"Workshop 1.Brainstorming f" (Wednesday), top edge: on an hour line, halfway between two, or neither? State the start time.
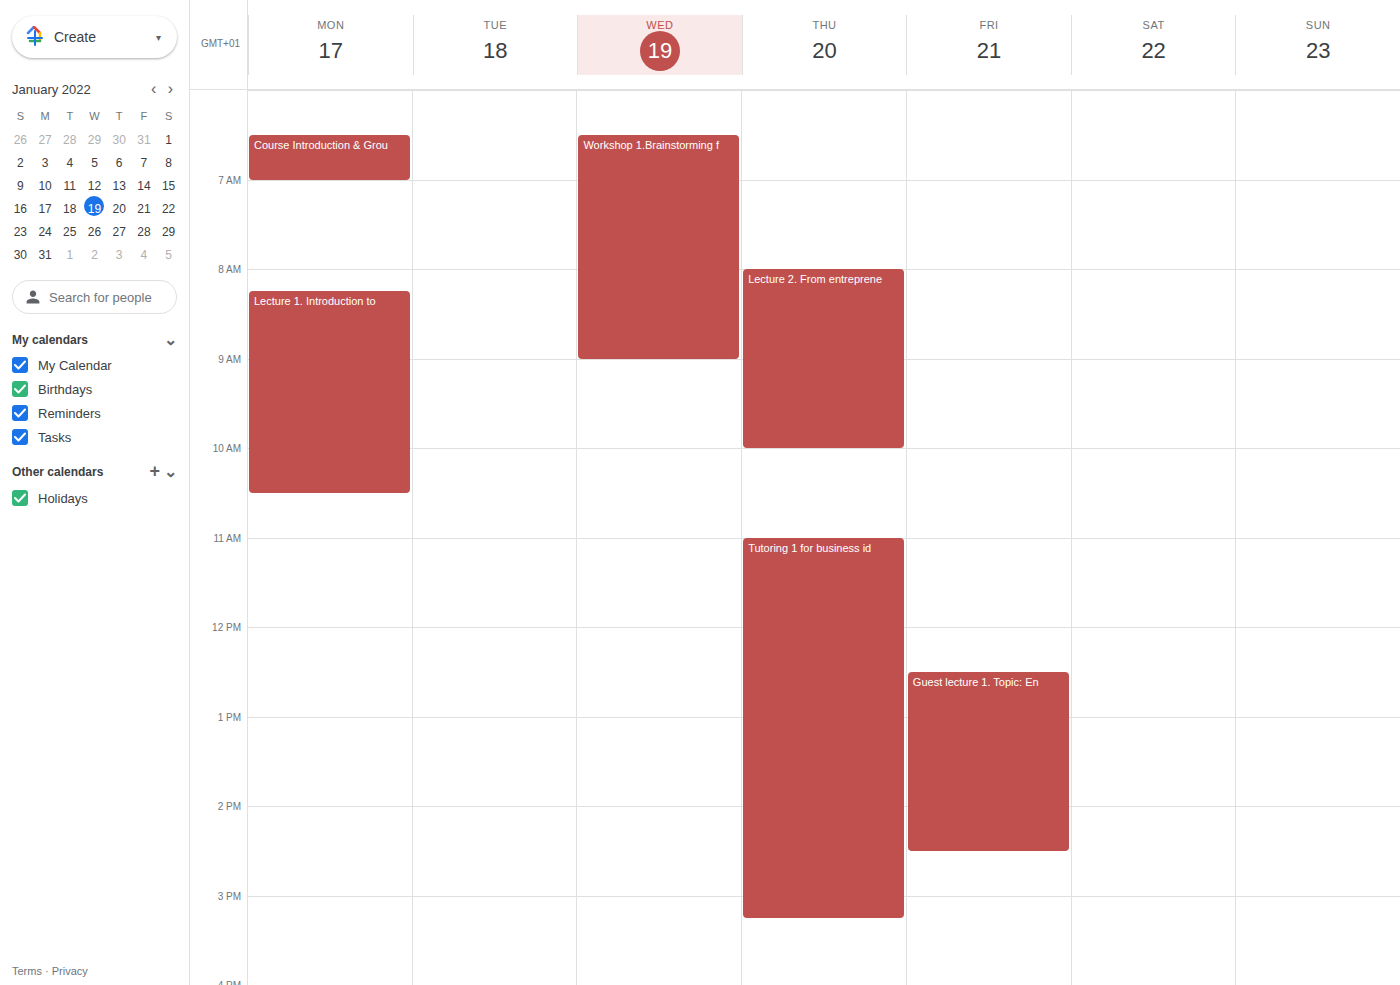
6:30 AM -- halfway between the 6 AM and 7 AM lines.